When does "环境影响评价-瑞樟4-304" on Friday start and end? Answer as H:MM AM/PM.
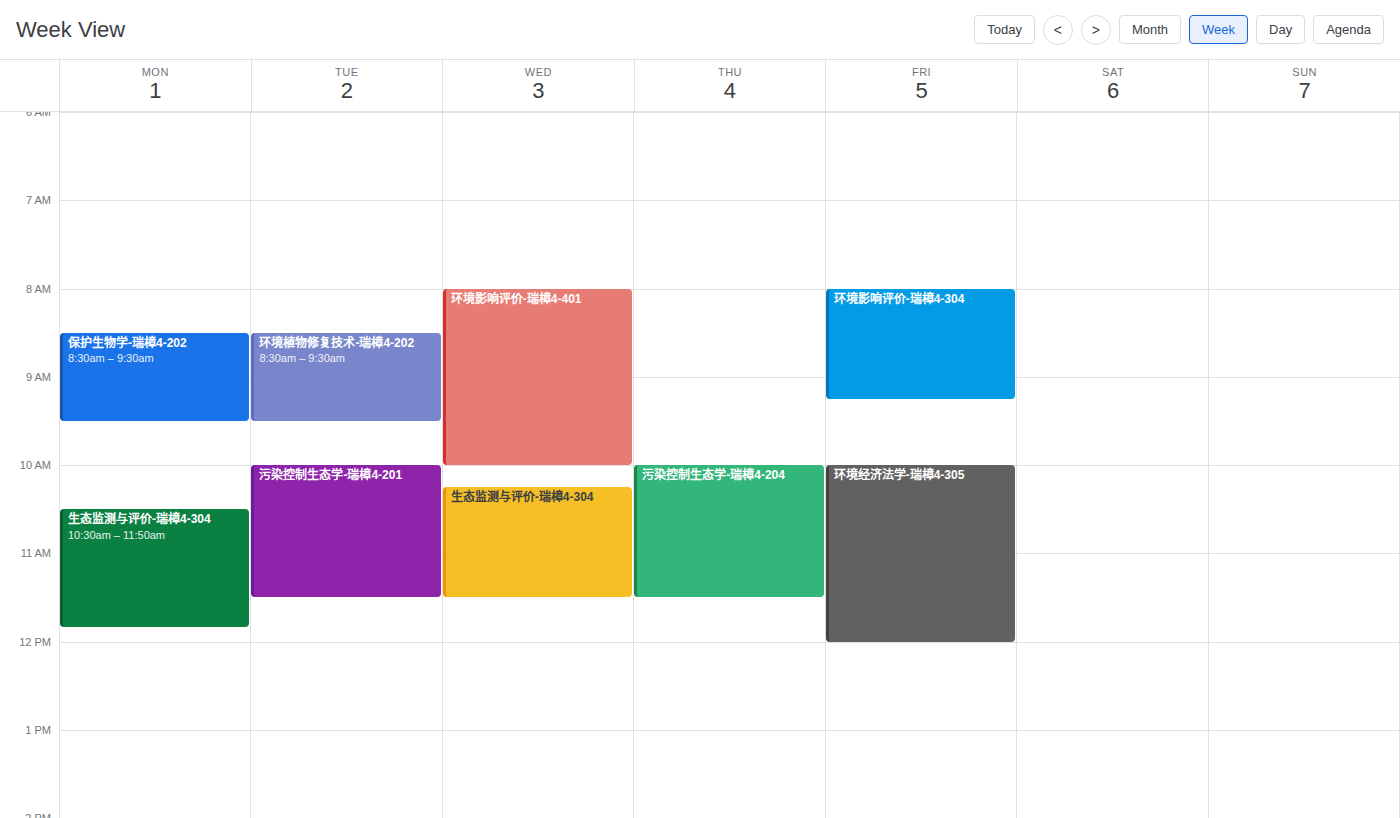
8:00 AM to 9:15 AM